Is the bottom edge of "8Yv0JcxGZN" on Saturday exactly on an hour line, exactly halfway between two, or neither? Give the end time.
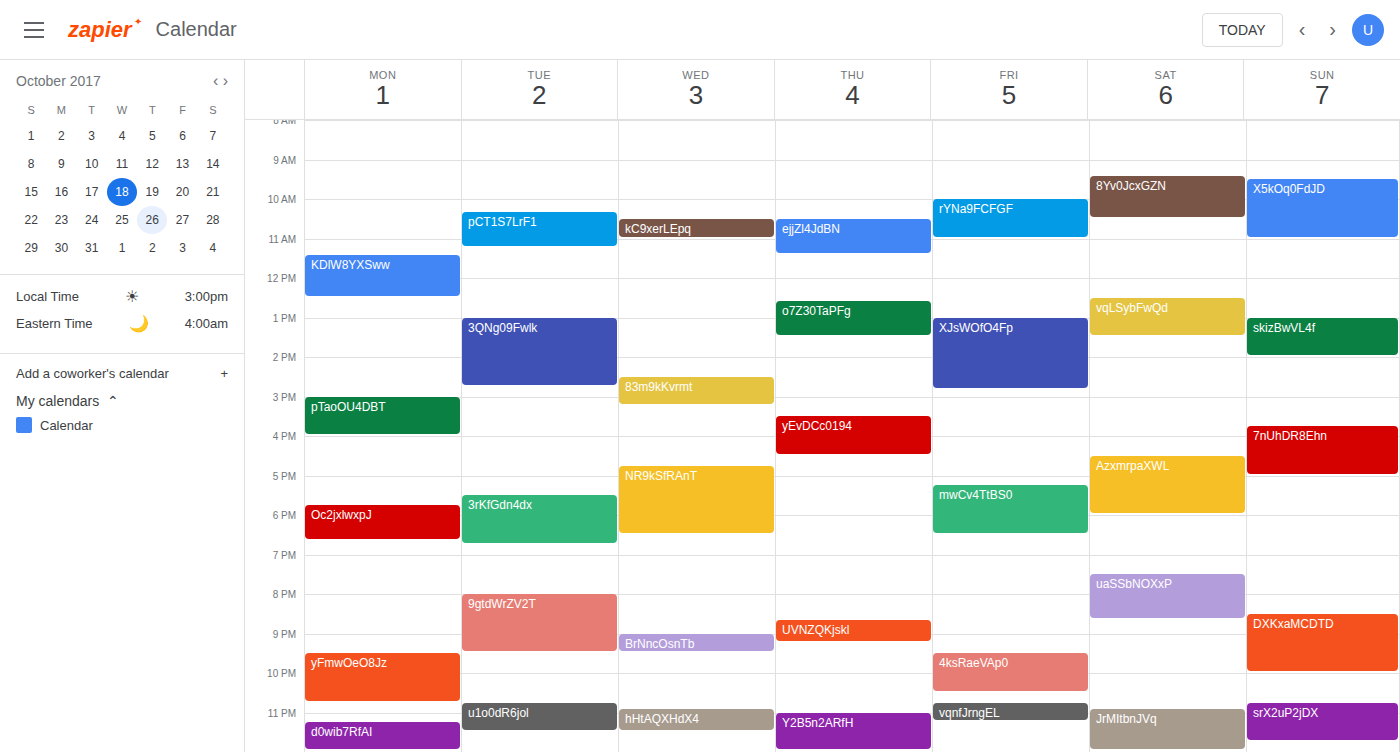
10:30 AM -- halfway between the 10 AM and 11 AM lines.